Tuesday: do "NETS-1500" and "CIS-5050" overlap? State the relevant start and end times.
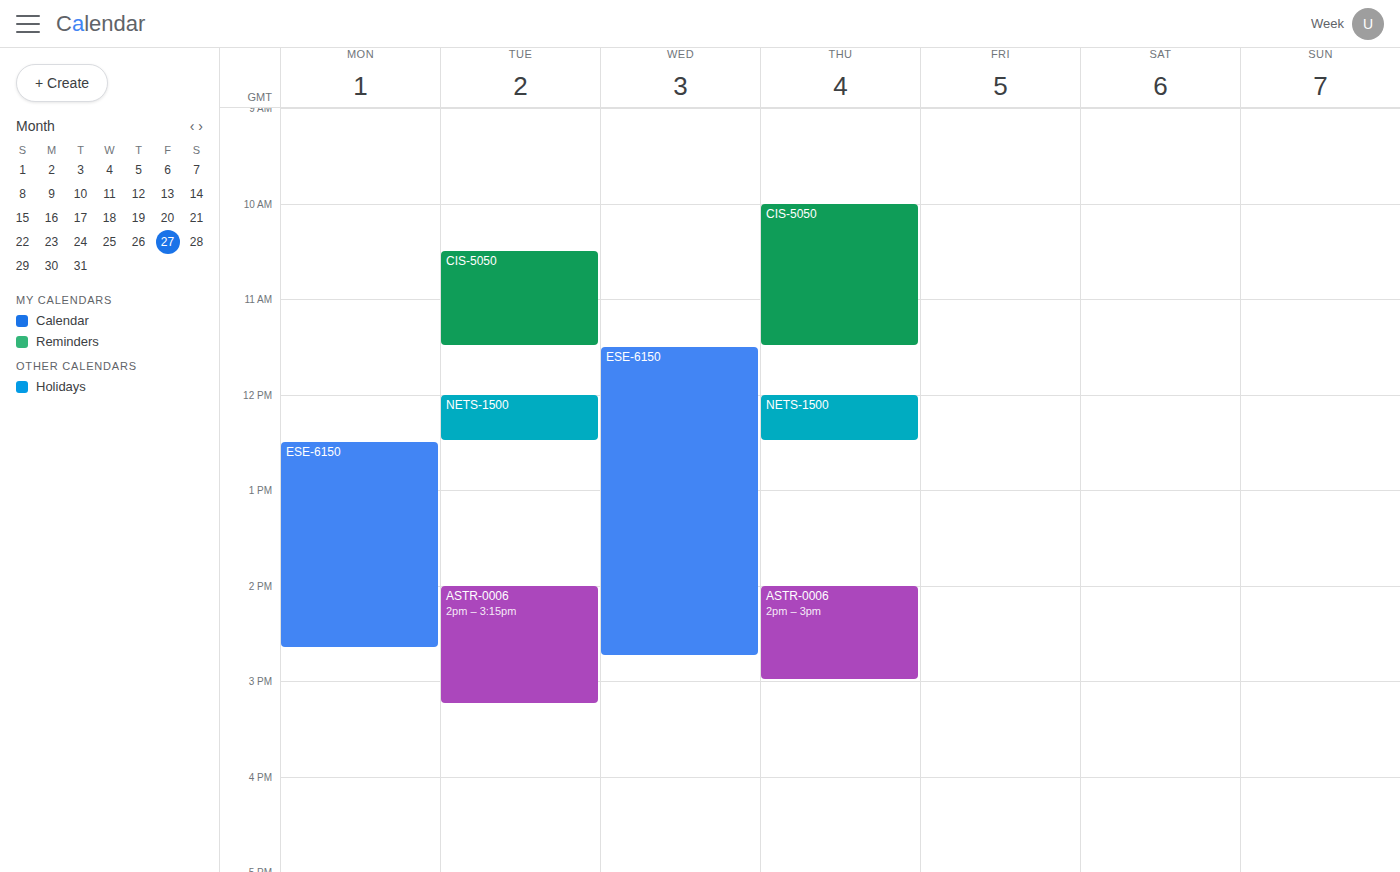
"CIS-5050" ends at 11:30 AM and "NETS-1500" starts at 12:00 PM -- no overlap.